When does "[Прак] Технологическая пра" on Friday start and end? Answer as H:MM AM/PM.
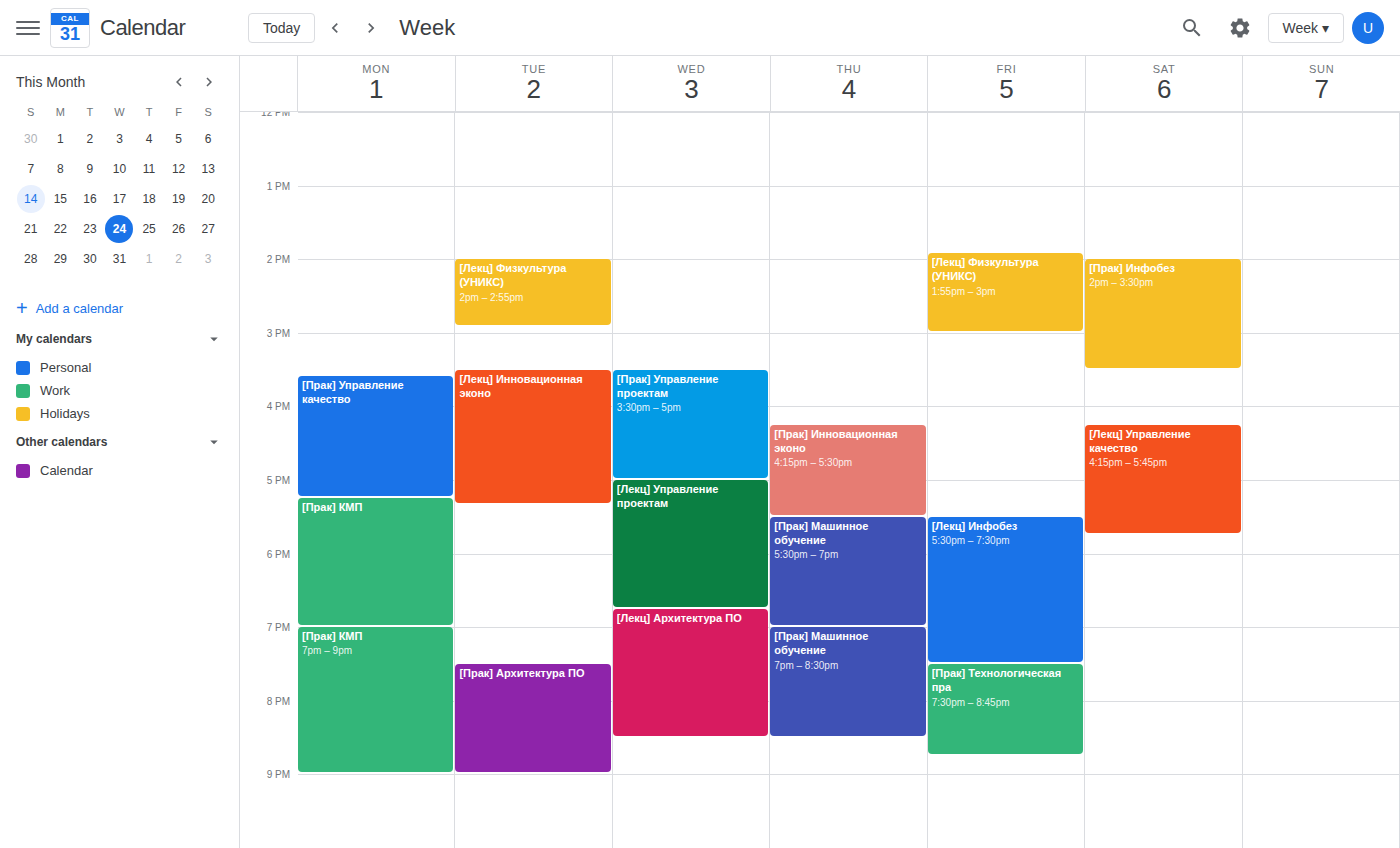
7:30 PM to 8:45 PM